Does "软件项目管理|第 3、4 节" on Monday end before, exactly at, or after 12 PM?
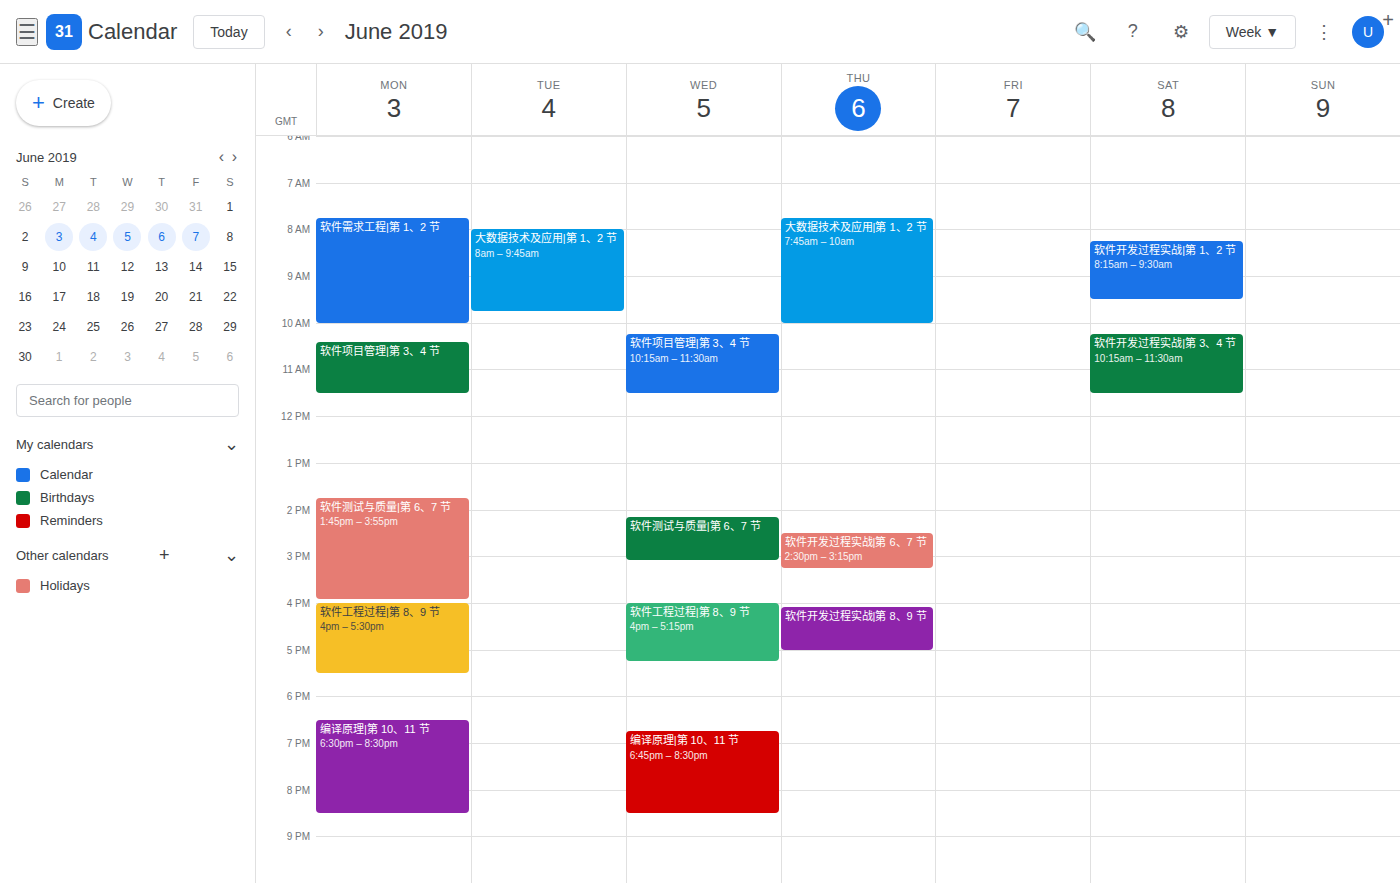
11:30 AM -- before 12 PM, 30 minutes above the 12 PM line.